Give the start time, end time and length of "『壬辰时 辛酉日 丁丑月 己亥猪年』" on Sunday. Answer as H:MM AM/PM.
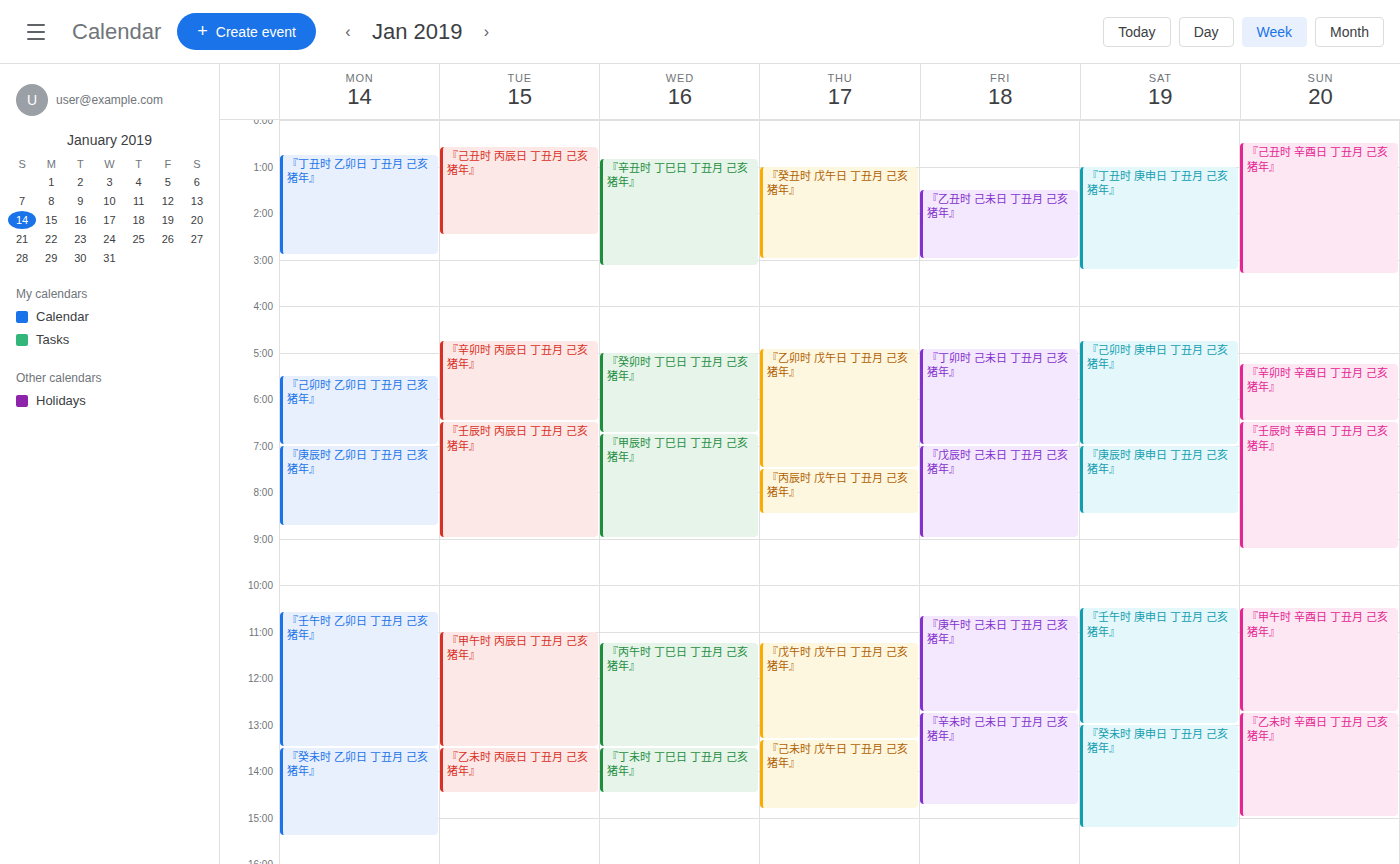
6:30 AM to 9:15 AM, 2 hours 45 minutes